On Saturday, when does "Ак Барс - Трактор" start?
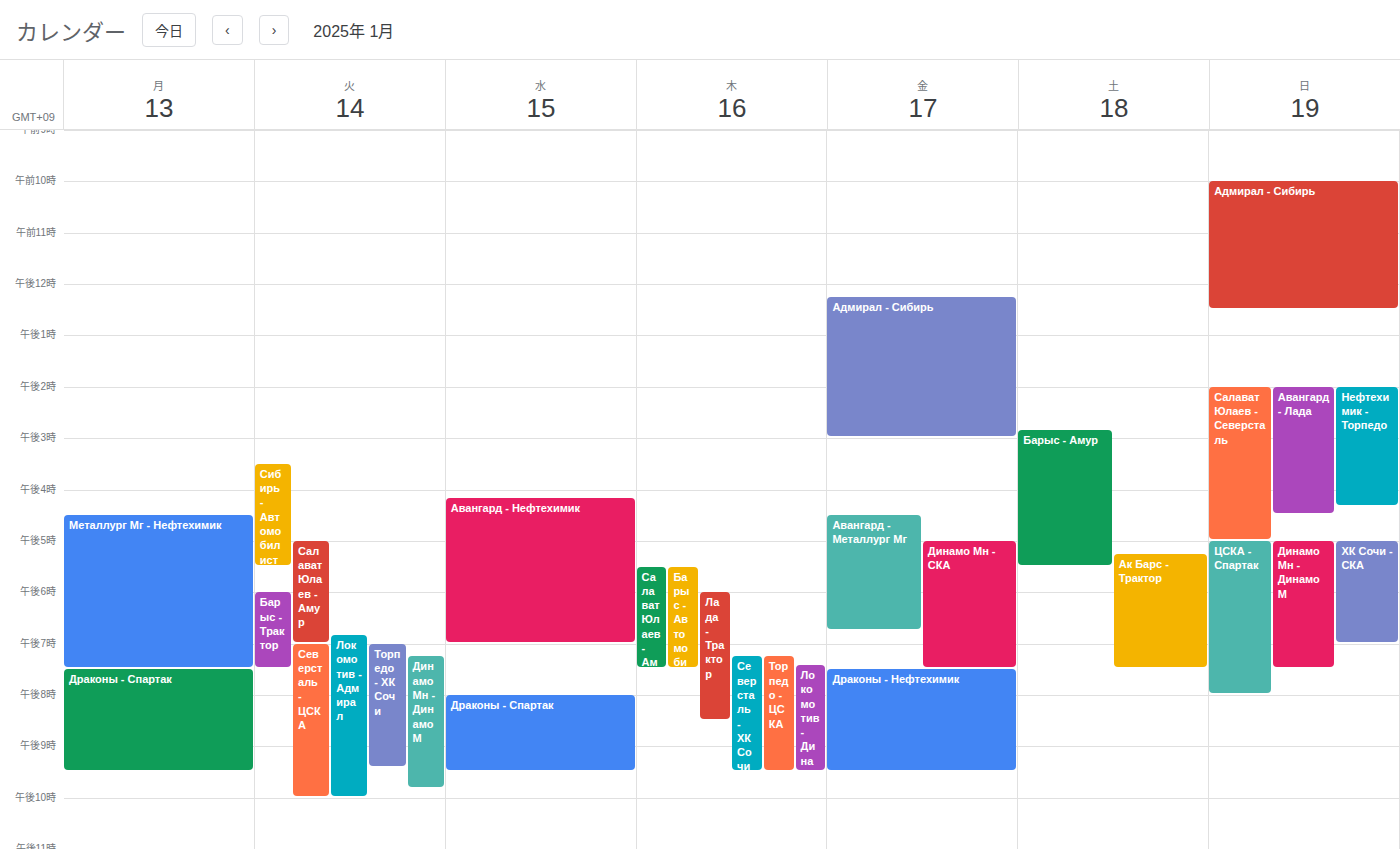
5:15 PM